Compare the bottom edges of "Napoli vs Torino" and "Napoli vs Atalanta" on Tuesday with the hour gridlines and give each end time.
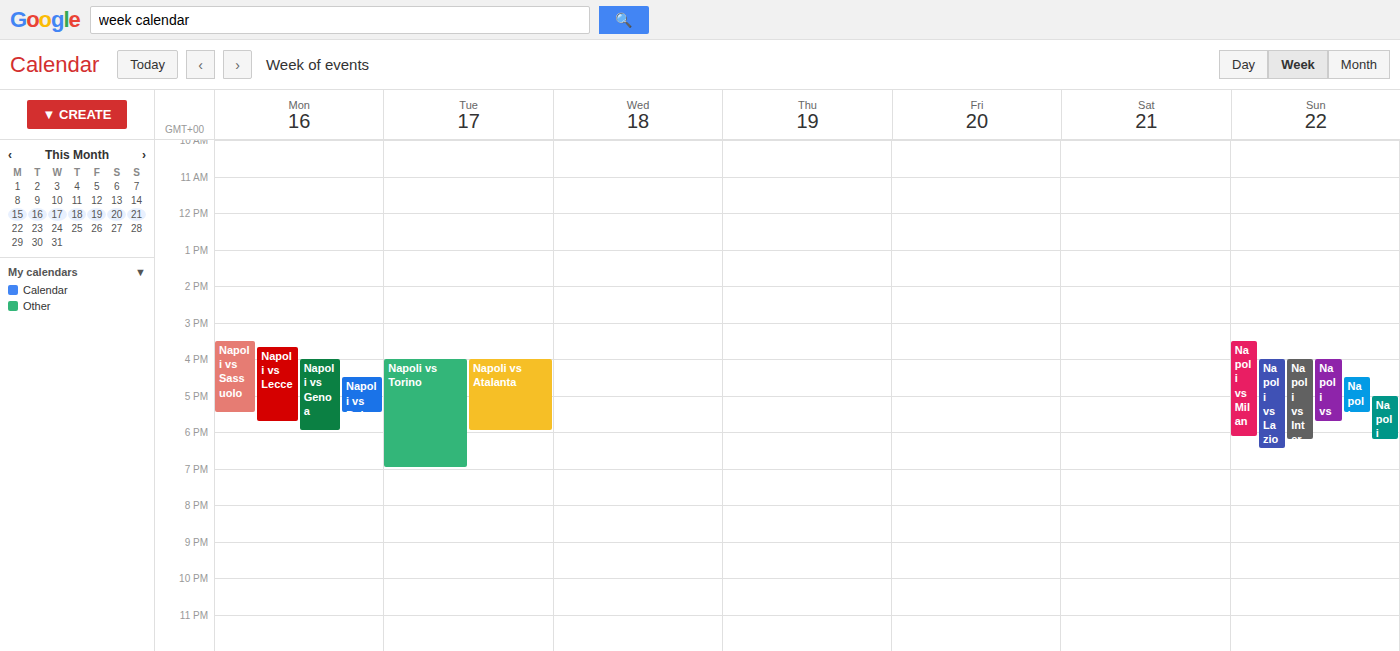
"Napoli vs Torino": 7:00 PM, exactly on the 7 PM line. "Napoli vs Atalanta": 6:00 PM, exactly on the 6 PM line.